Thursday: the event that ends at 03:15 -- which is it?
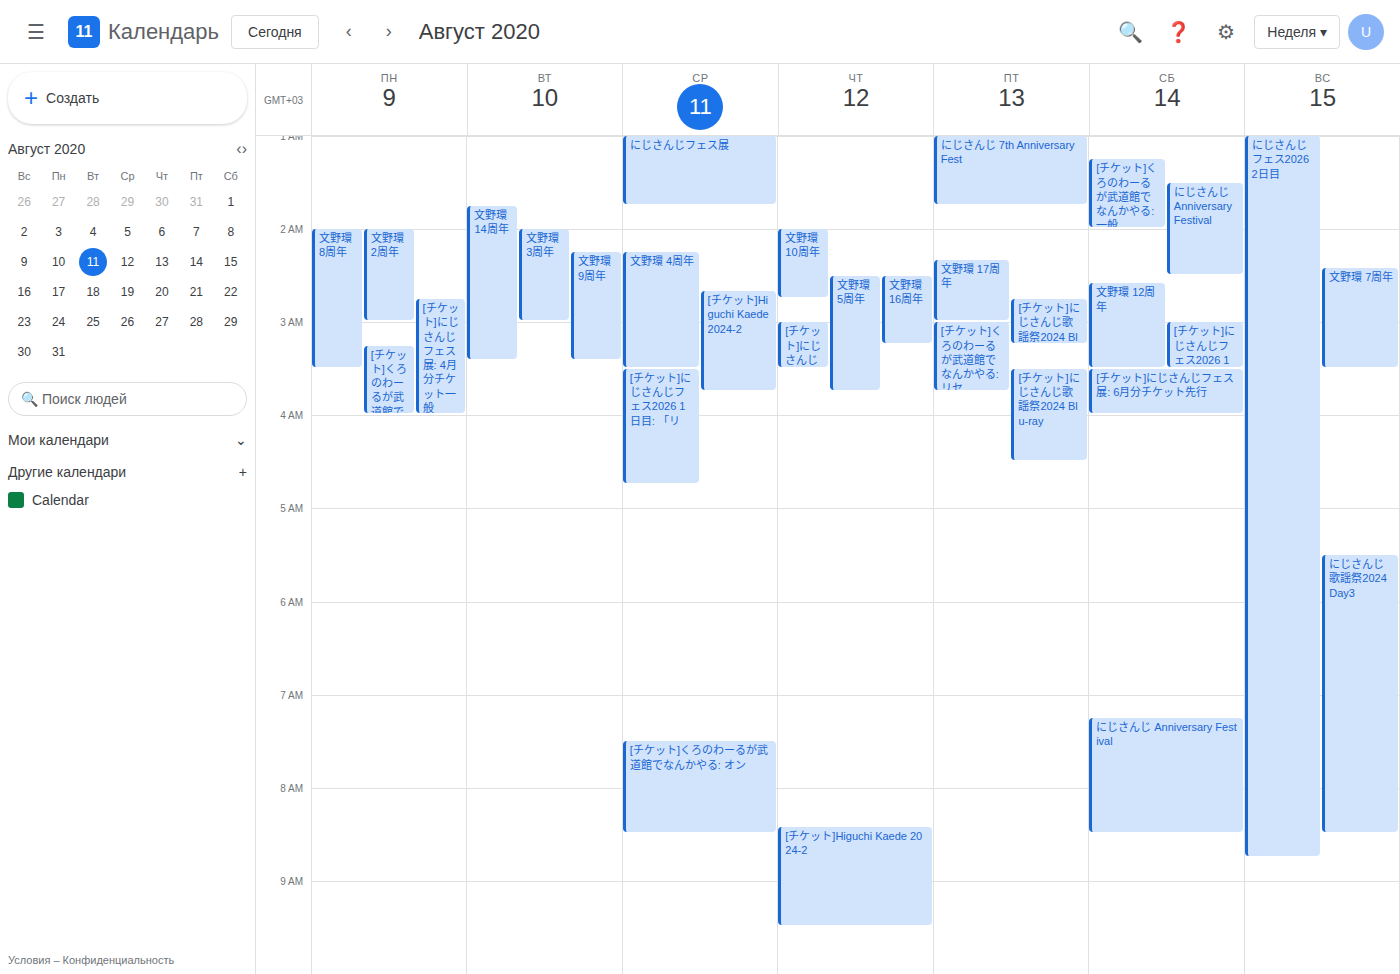
"文野環 16周年"